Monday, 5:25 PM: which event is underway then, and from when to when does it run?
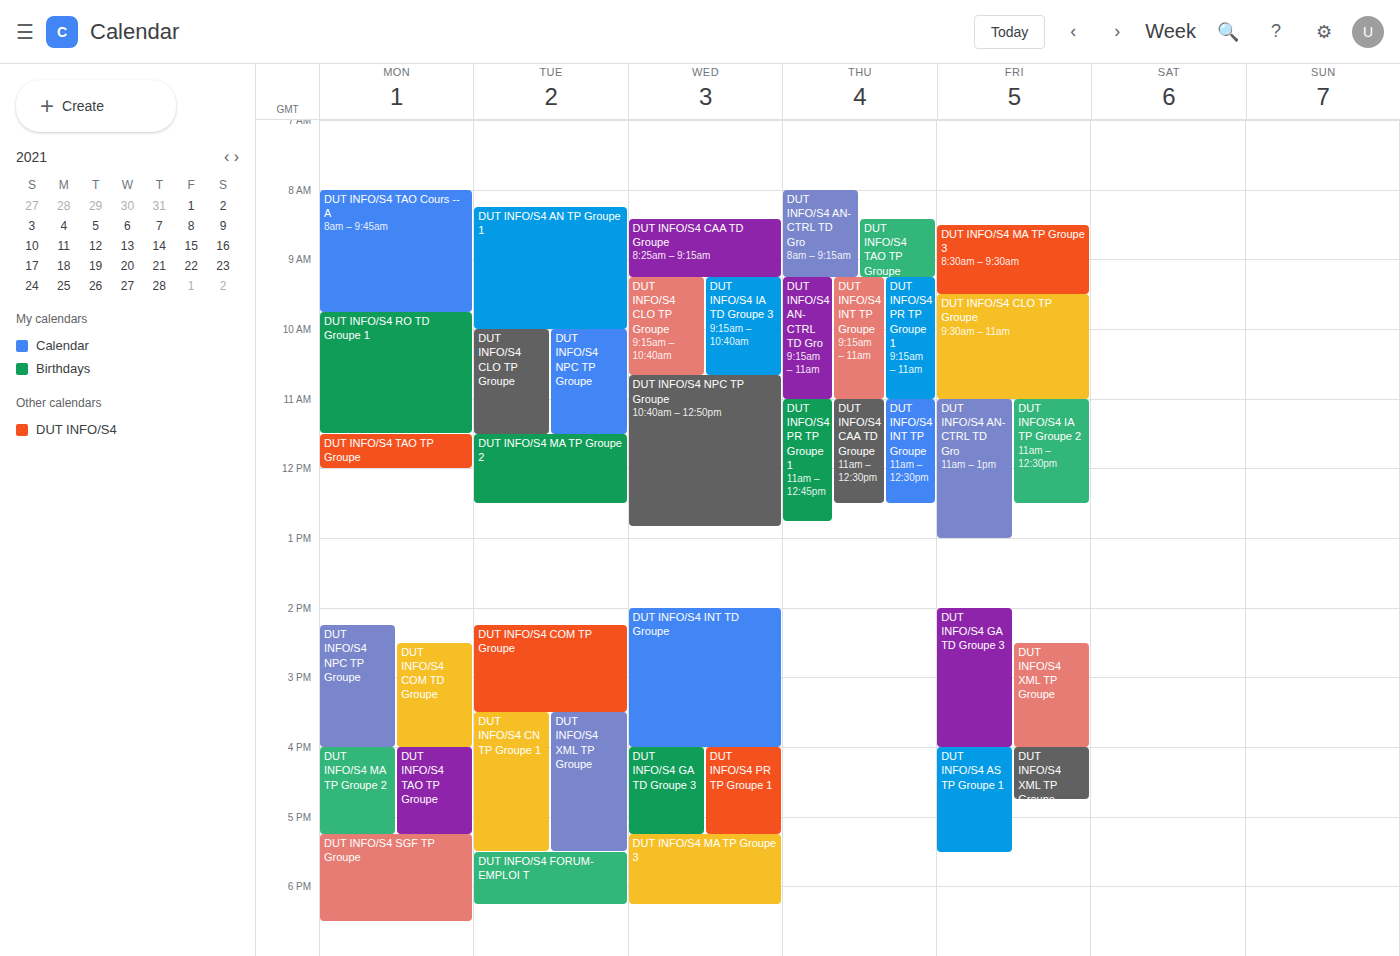
"DUT INFO/S4 SGF TP Groupe", 5:15 PM to 6:30 PM